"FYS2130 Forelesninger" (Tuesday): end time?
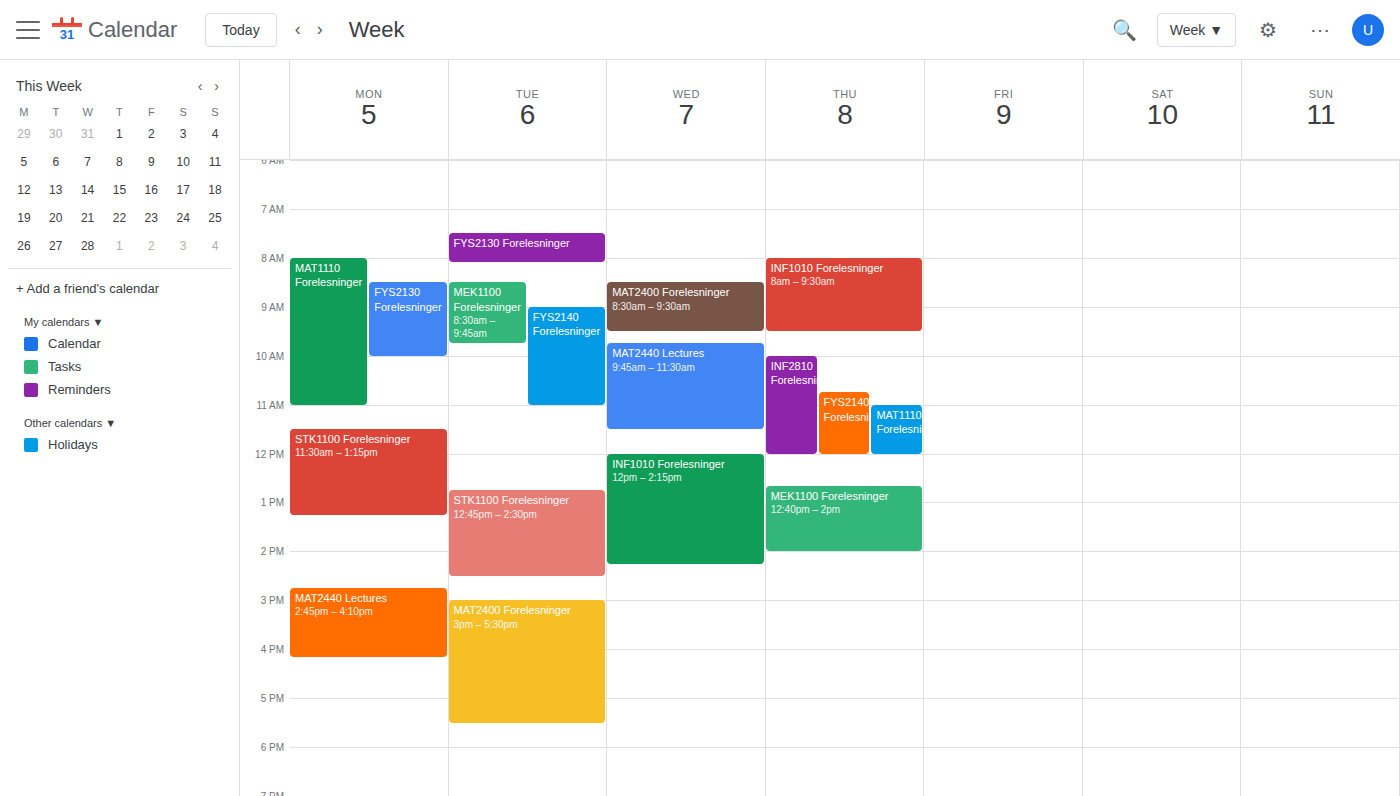
8:05 AM